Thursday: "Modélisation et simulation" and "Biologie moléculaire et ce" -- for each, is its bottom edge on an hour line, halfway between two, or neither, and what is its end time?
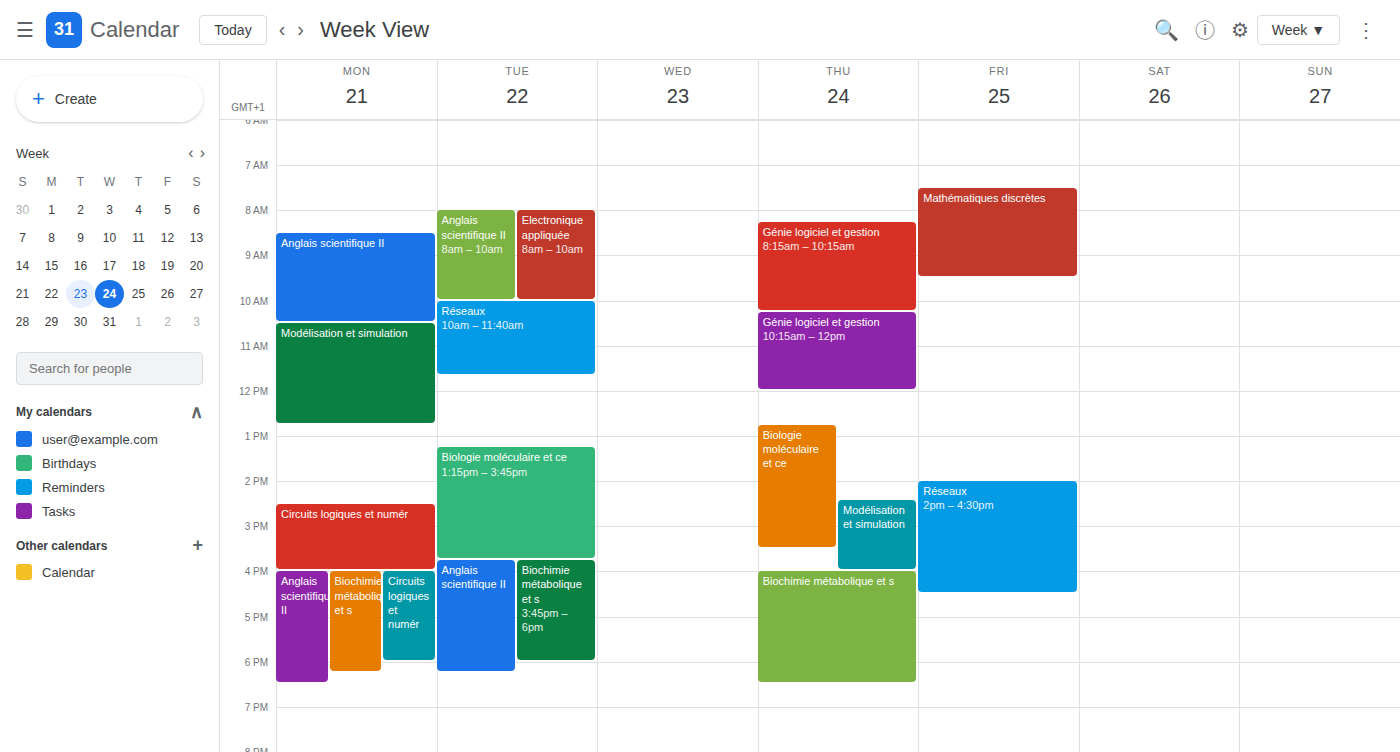
"Modélisation et simulation": 4:00 PM, exactly on the 4 PM line. "Biologie moléculaire et ce": 3:30 PM, halfway between the 3 PM and 4 PM lines.